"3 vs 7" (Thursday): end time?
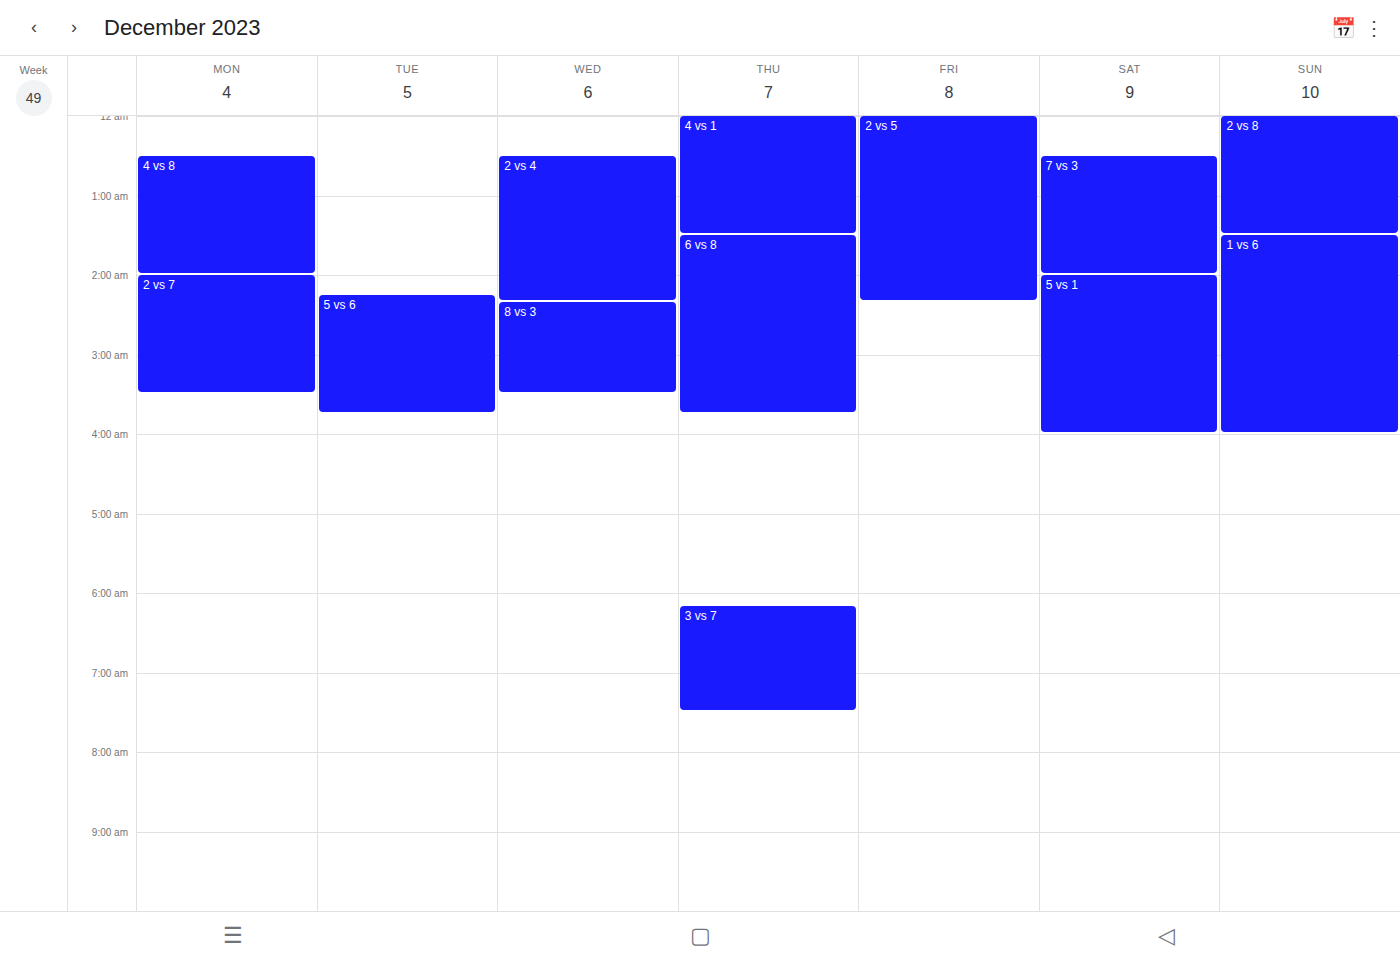
7:30 AM